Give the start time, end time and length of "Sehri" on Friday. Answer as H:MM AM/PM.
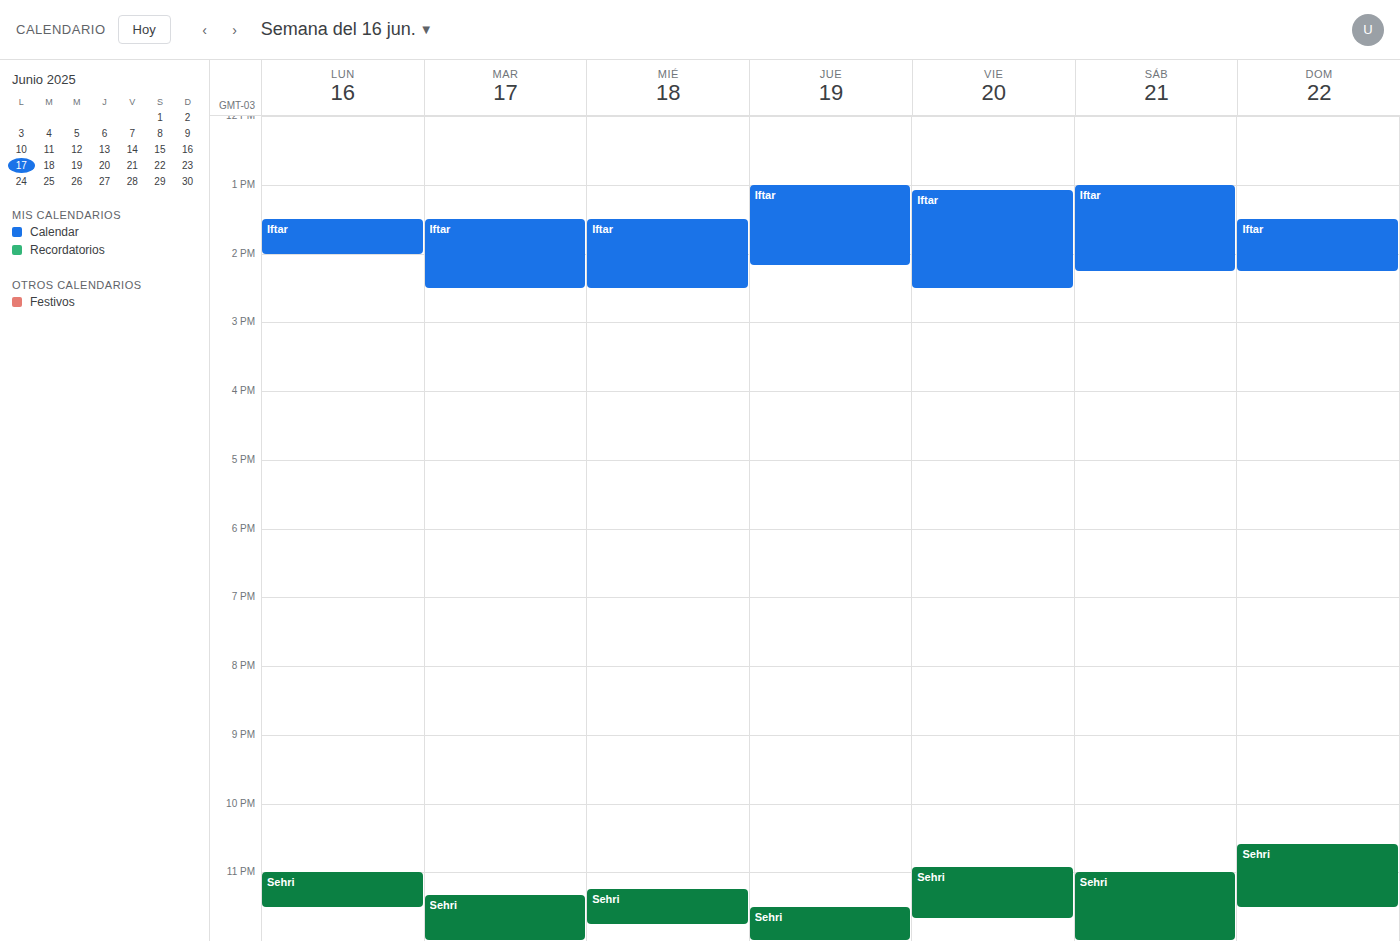
10:55 PM to 11:40 PM, 45 minutes